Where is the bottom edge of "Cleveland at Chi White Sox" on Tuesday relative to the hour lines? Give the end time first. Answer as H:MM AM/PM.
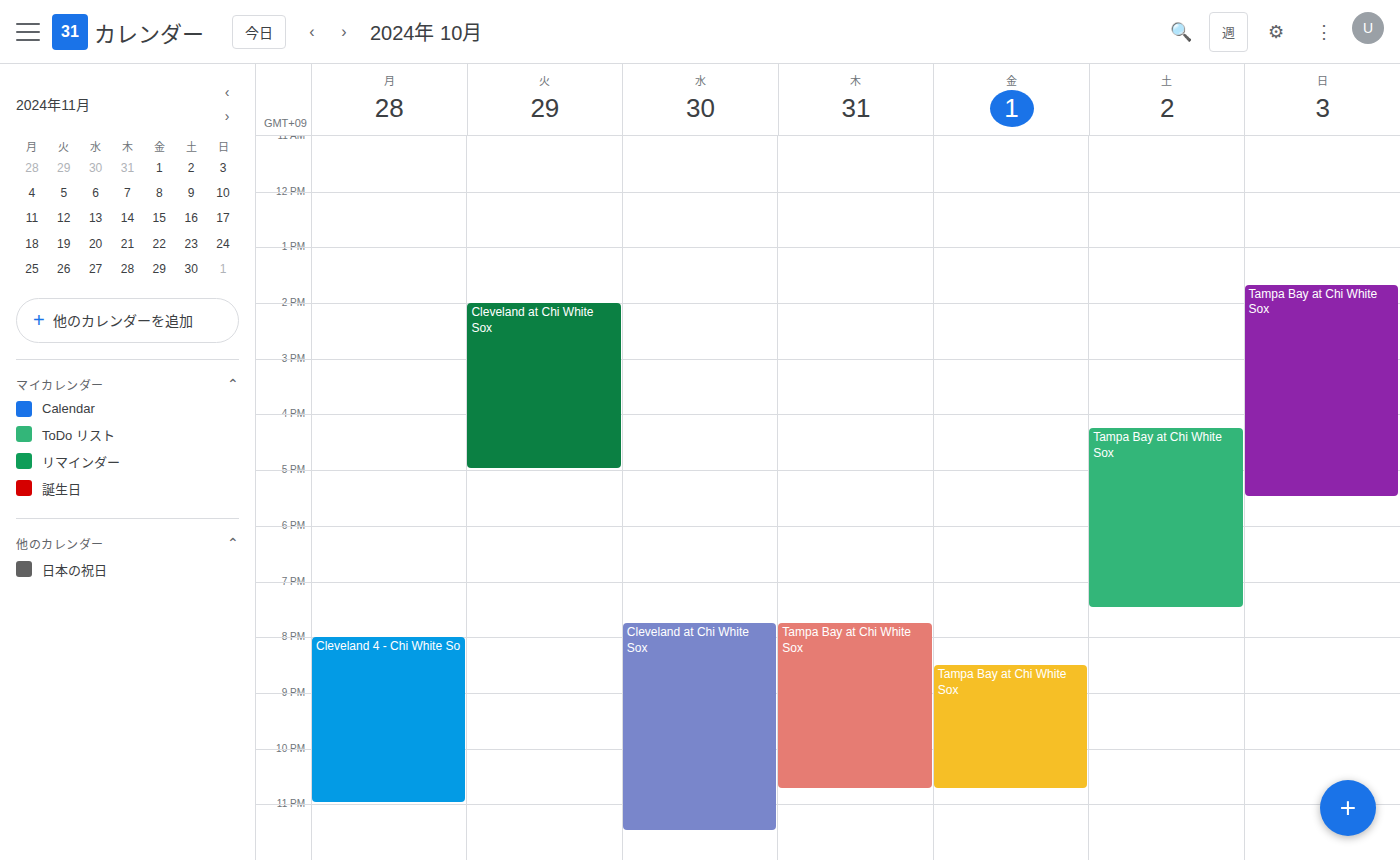
5:00 PM -- exactly on the 5 PM line.